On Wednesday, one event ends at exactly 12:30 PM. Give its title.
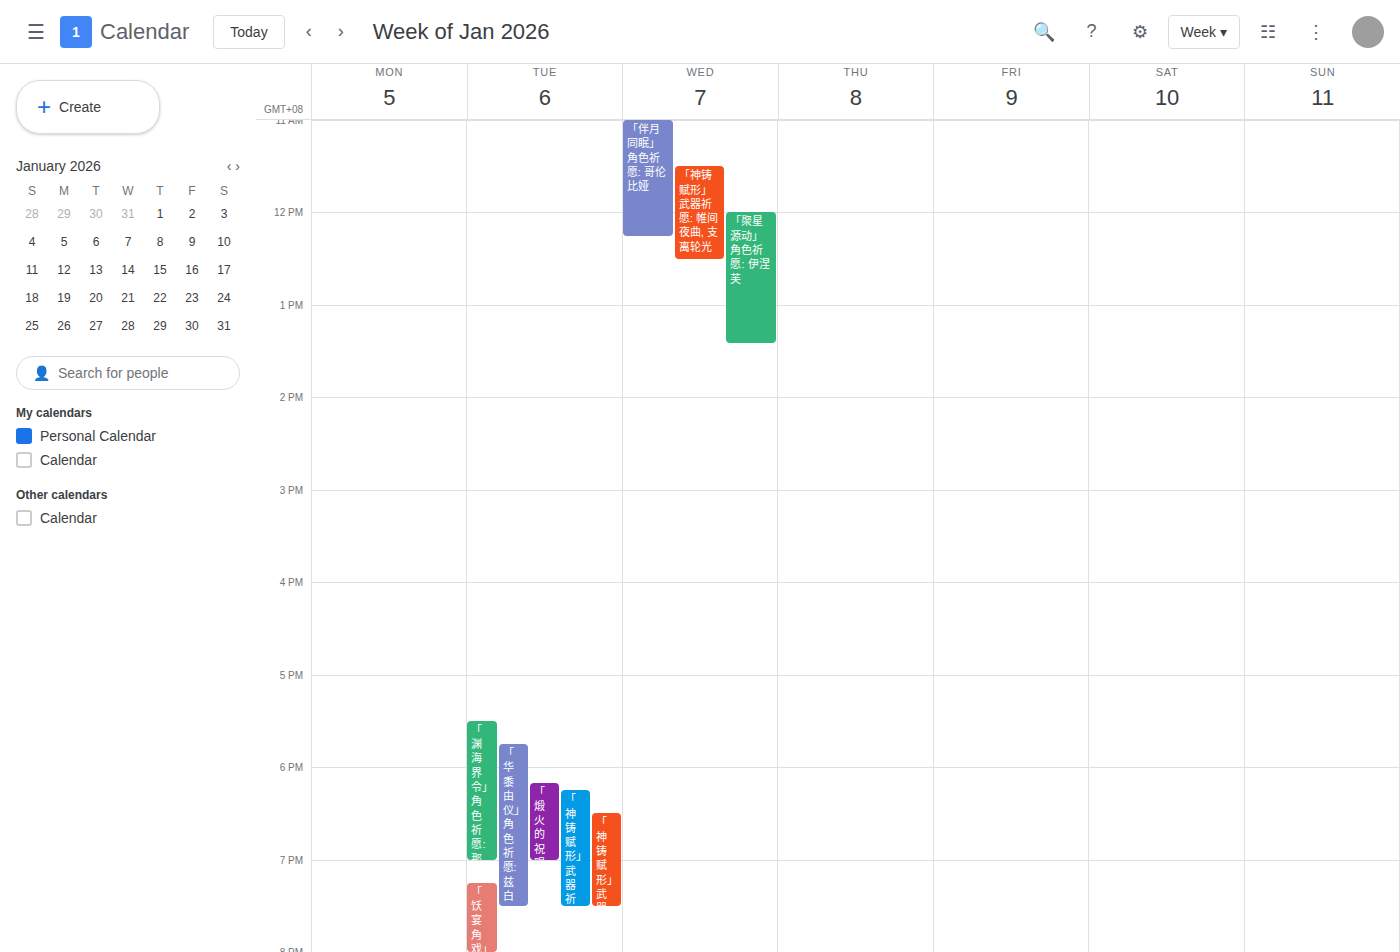
"「神铸赋形」武器祈愿: 帷间夜曲, 支离轮光"